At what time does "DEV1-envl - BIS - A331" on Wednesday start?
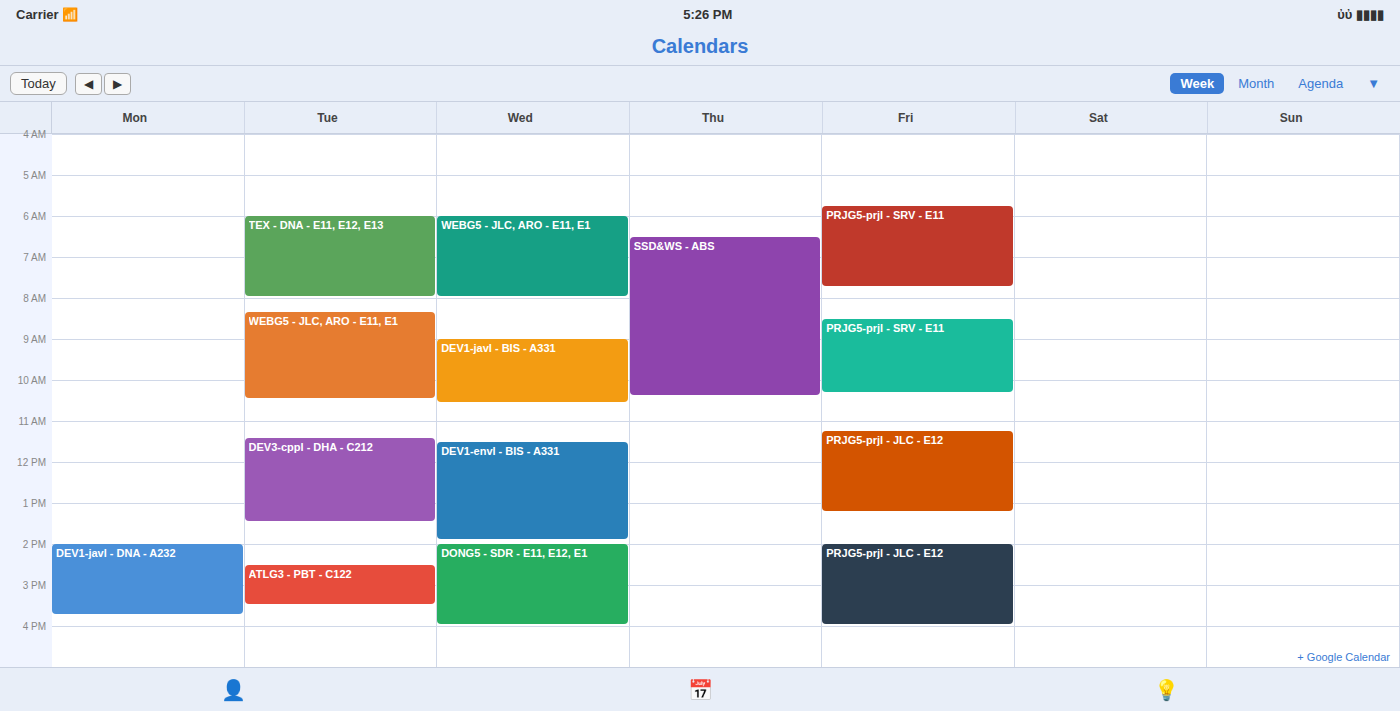
11:30 AM